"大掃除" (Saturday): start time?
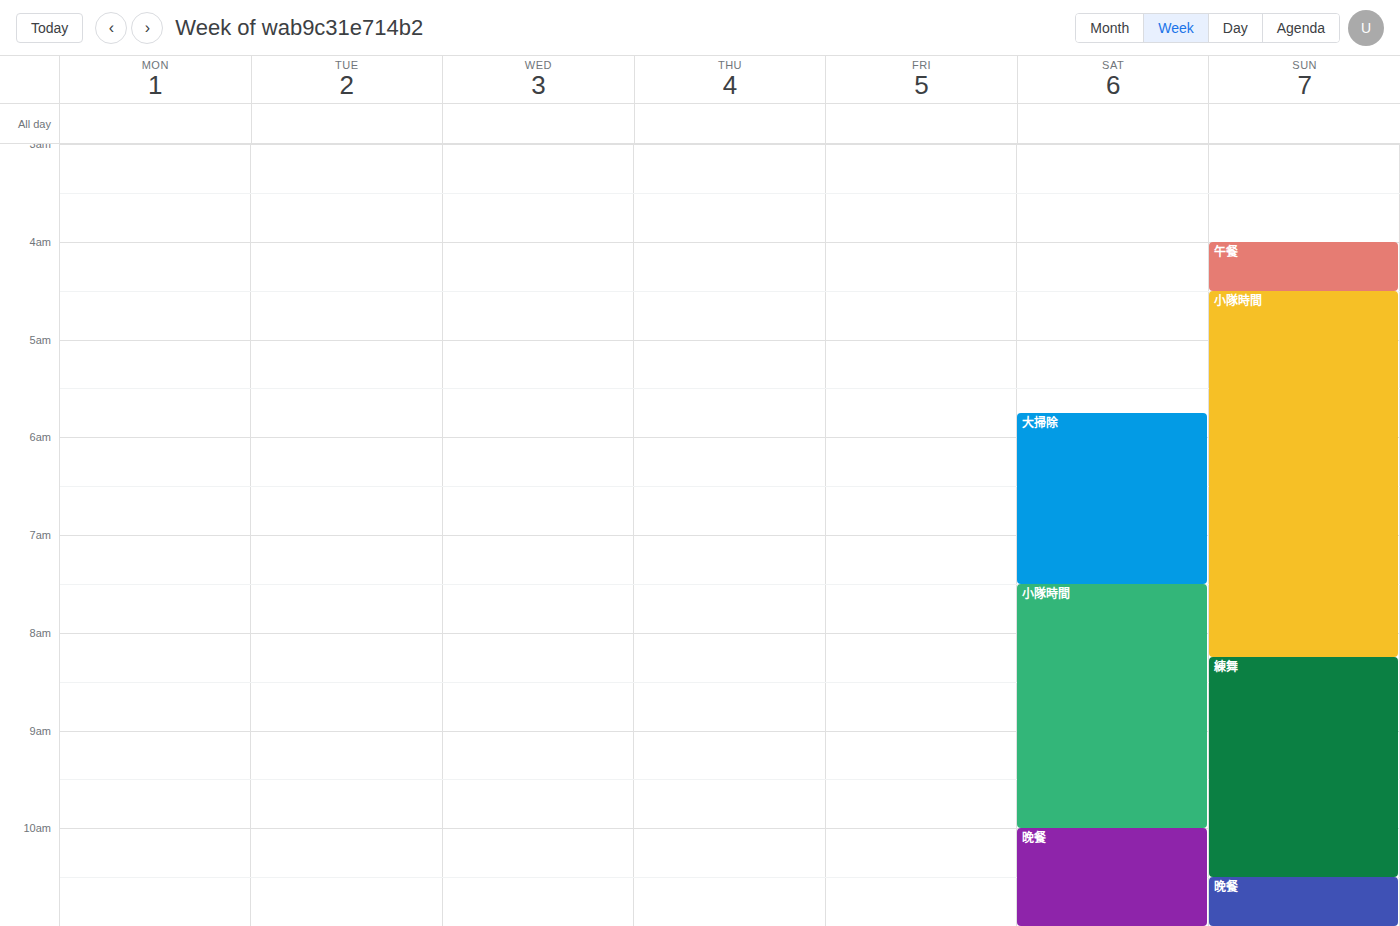
5:45 AM